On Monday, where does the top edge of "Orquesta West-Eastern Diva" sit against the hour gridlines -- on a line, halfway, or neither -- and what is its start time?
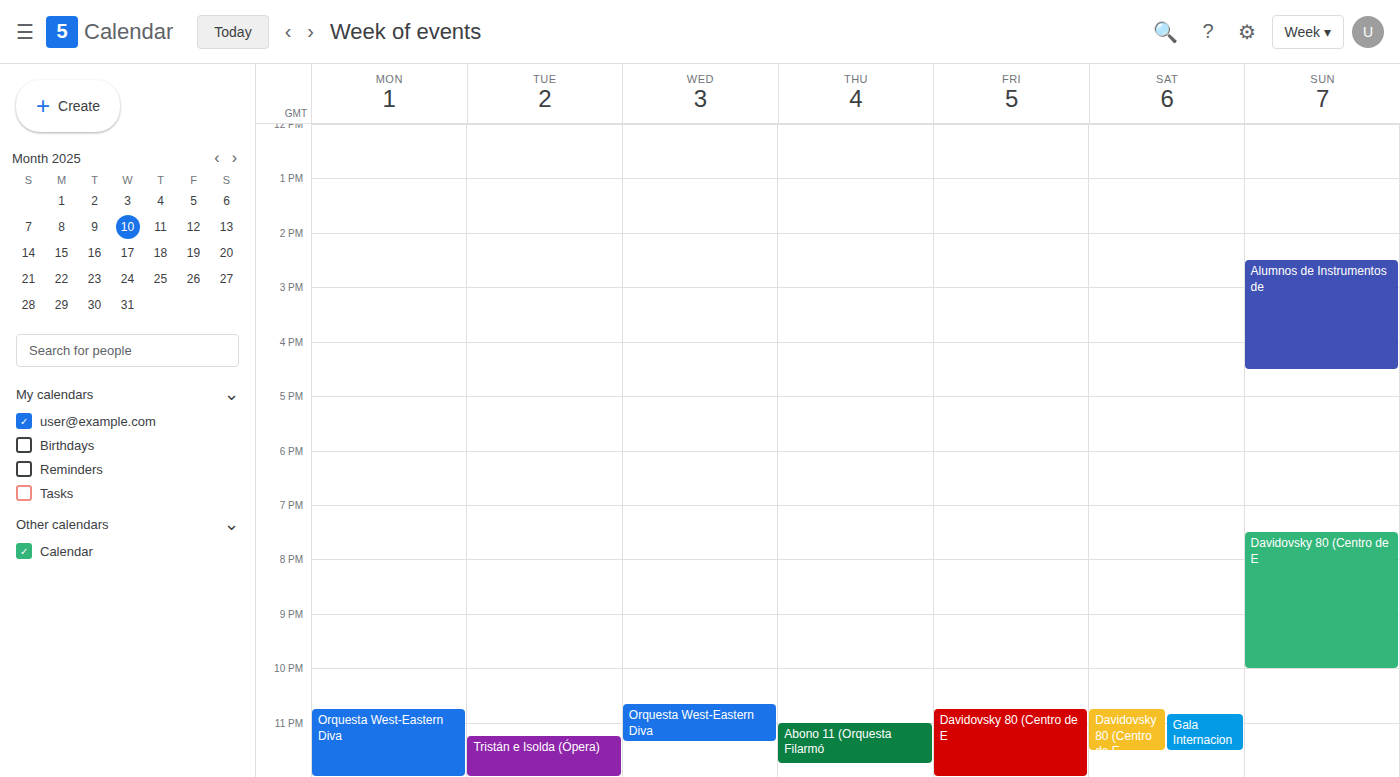
10:45 PM -- neither: three quarters of the way from the 10 PM line to the 11 PM line.